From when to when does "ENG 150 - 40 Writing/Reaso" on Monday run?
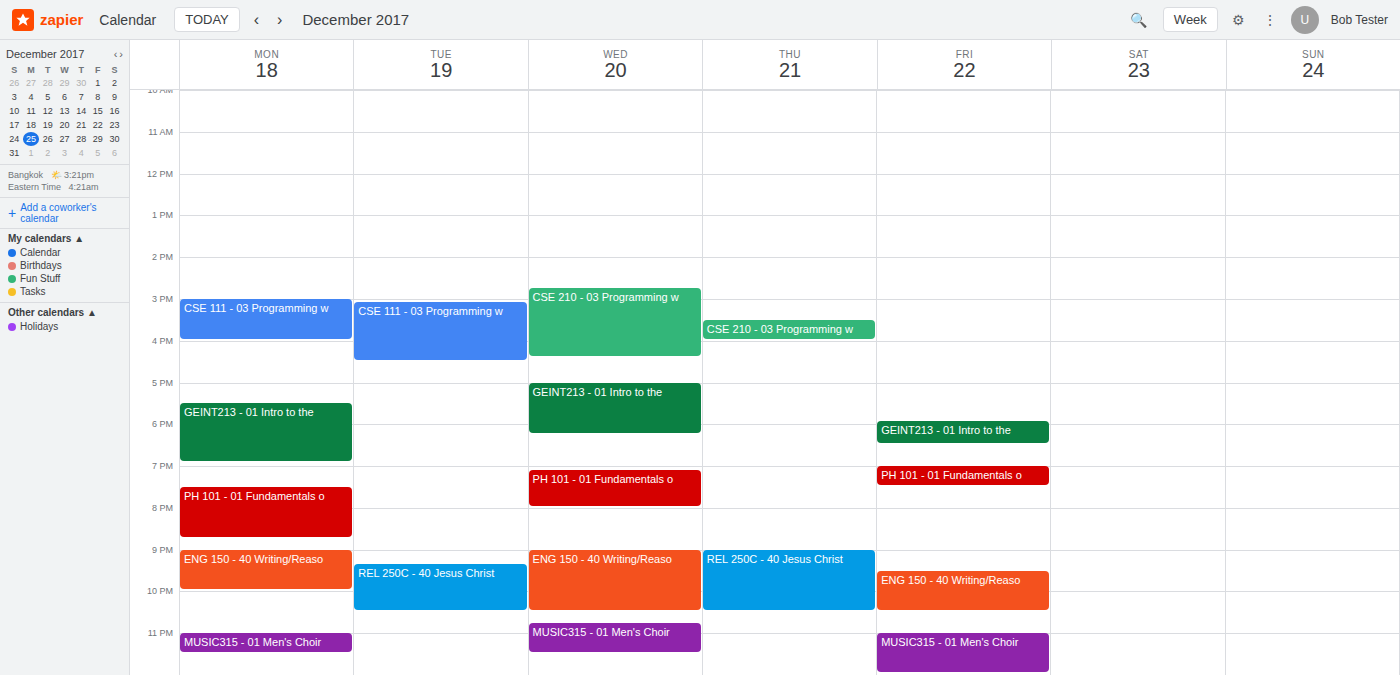
9:00 PM to 10:00 PM